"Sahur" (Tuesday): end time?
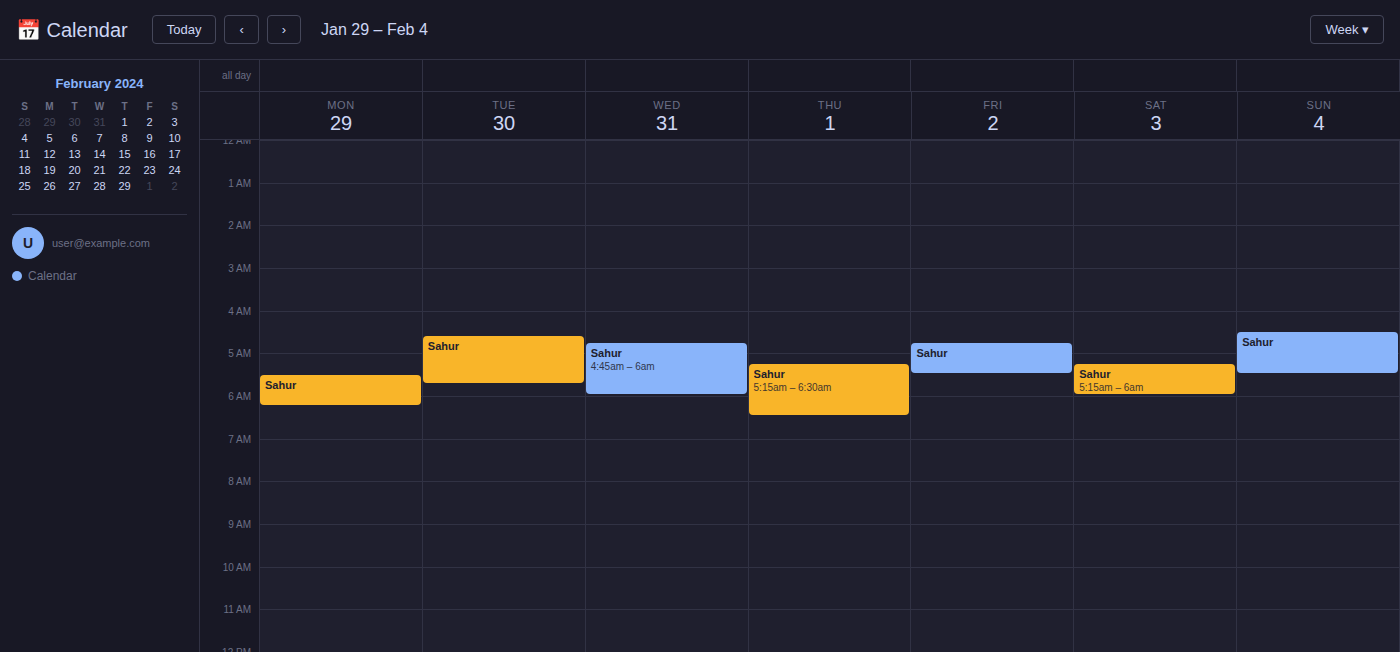
5:45 AM